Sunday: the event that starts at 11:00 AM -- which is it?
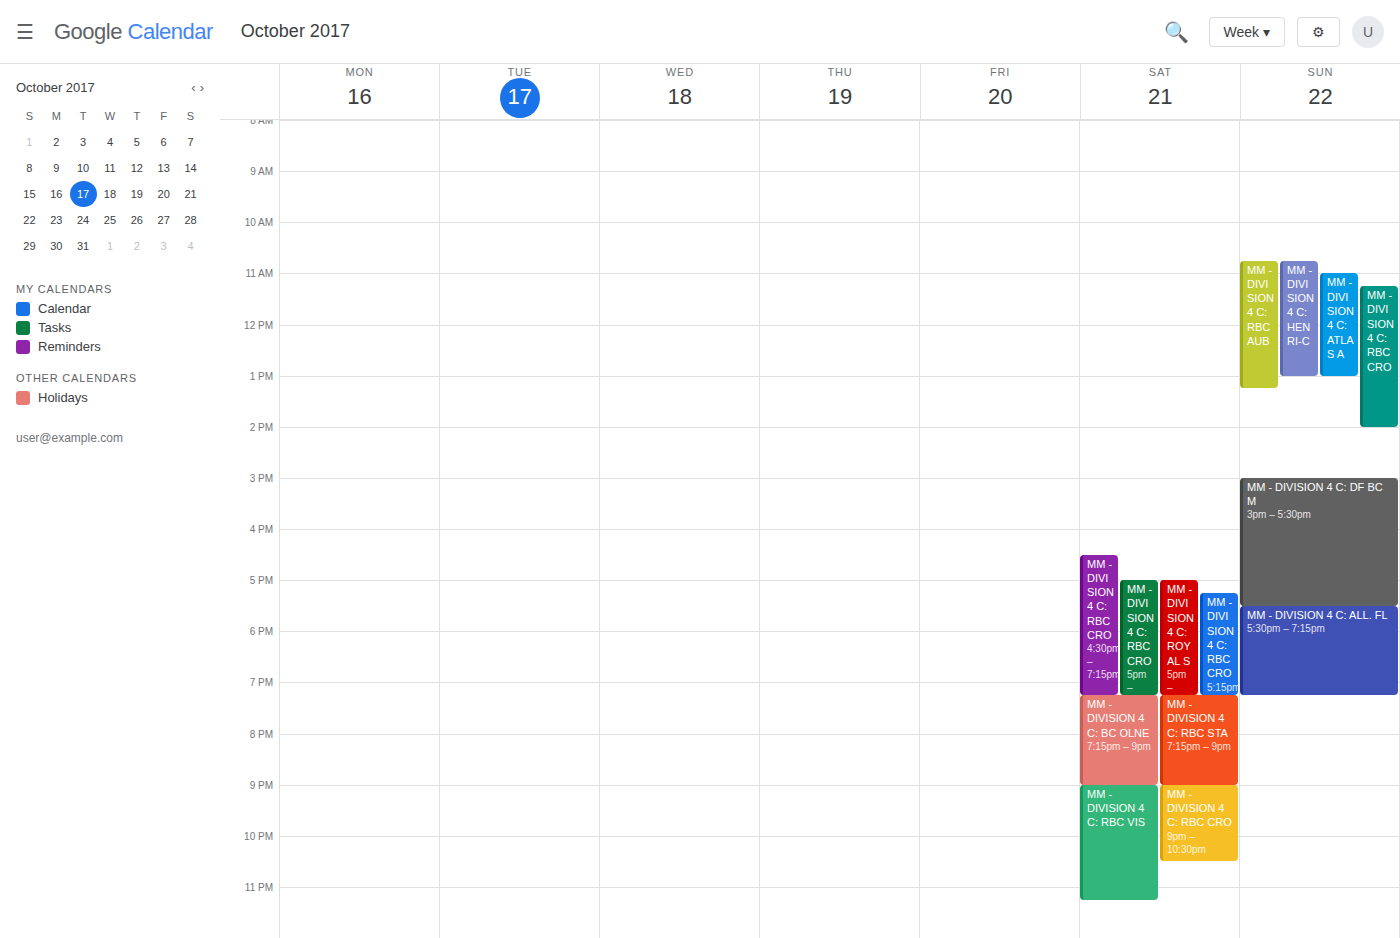
"MM - DIVISION 4 C: ATLAS A"